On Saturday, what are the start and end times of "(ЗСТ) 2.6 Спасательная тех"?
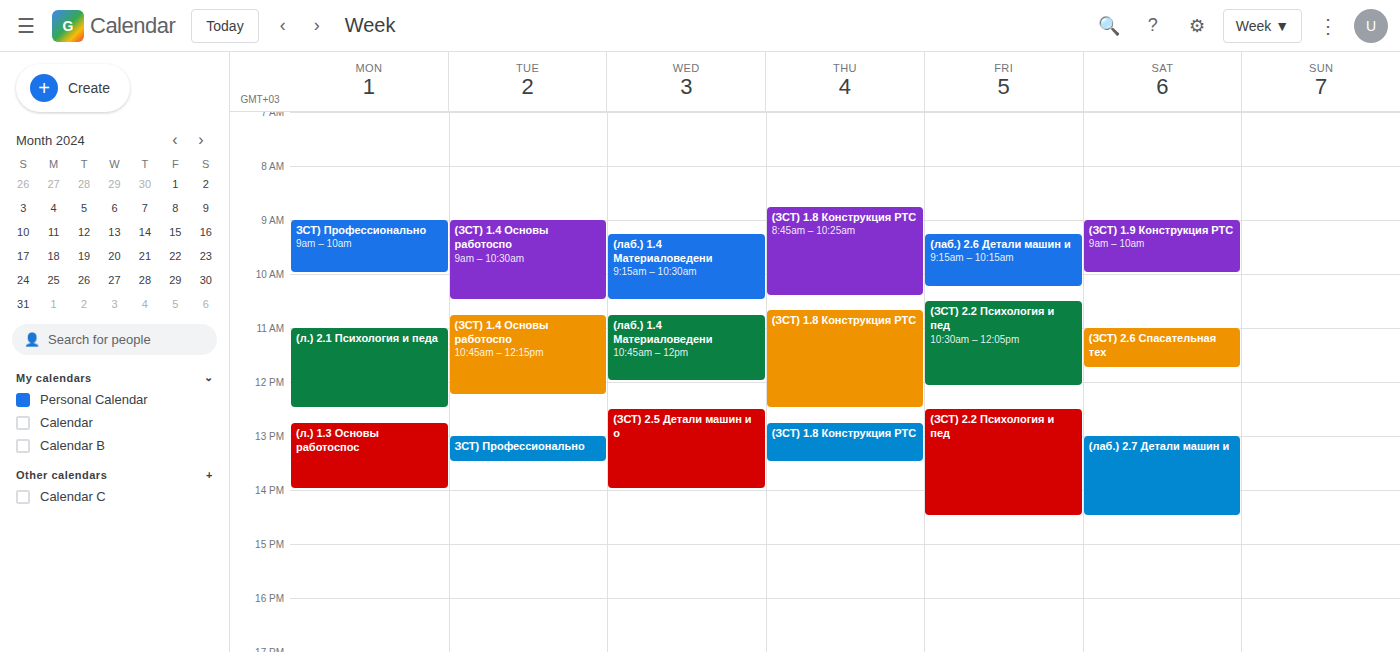
11:00 AM to 11:45 AM